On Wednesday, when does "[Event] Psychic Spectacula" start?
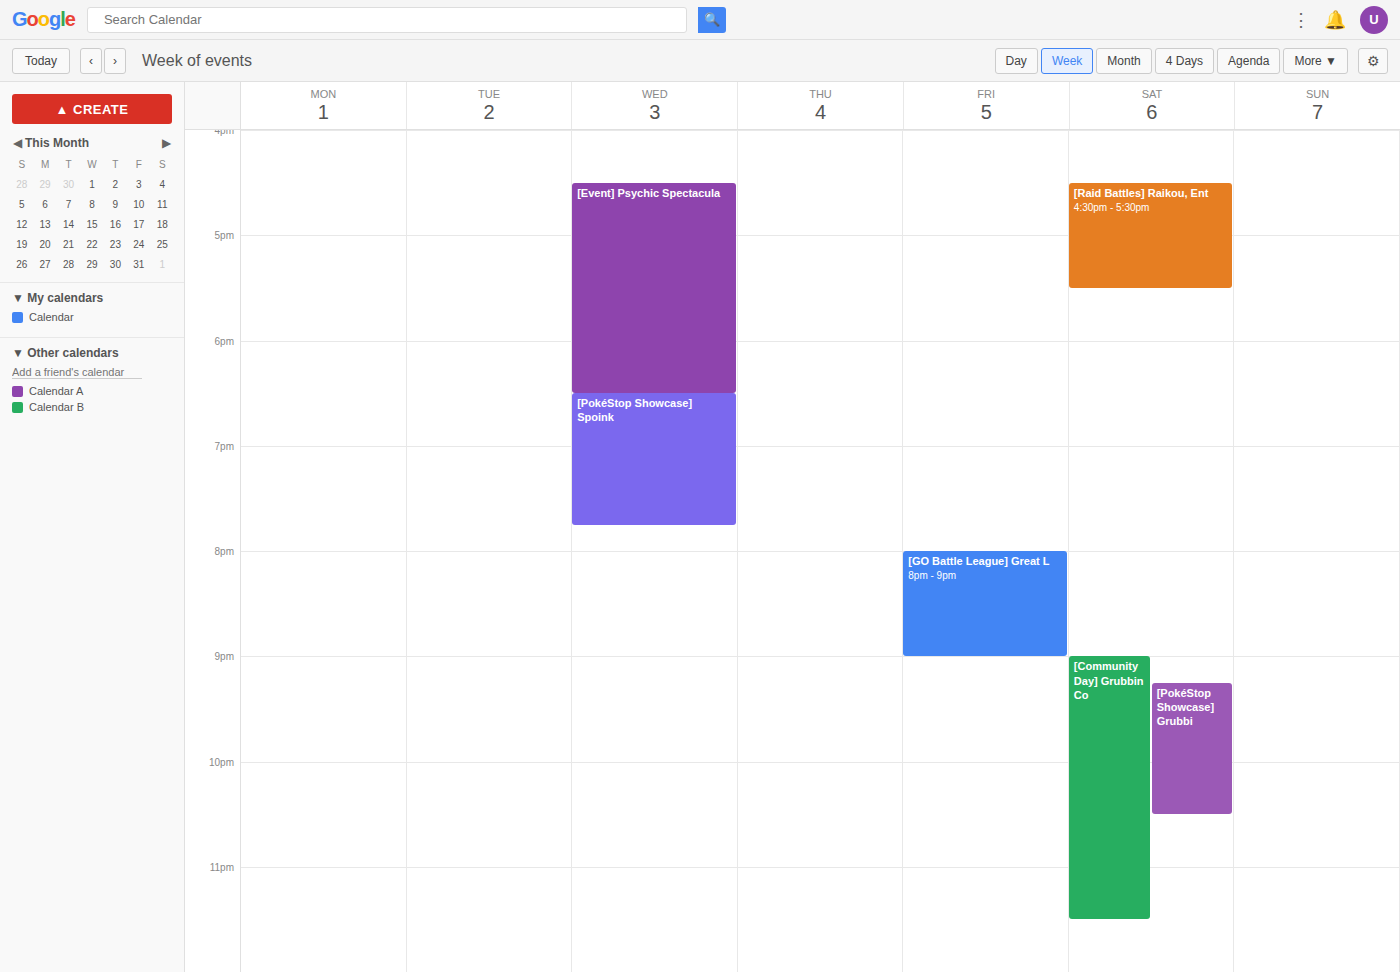
16:30